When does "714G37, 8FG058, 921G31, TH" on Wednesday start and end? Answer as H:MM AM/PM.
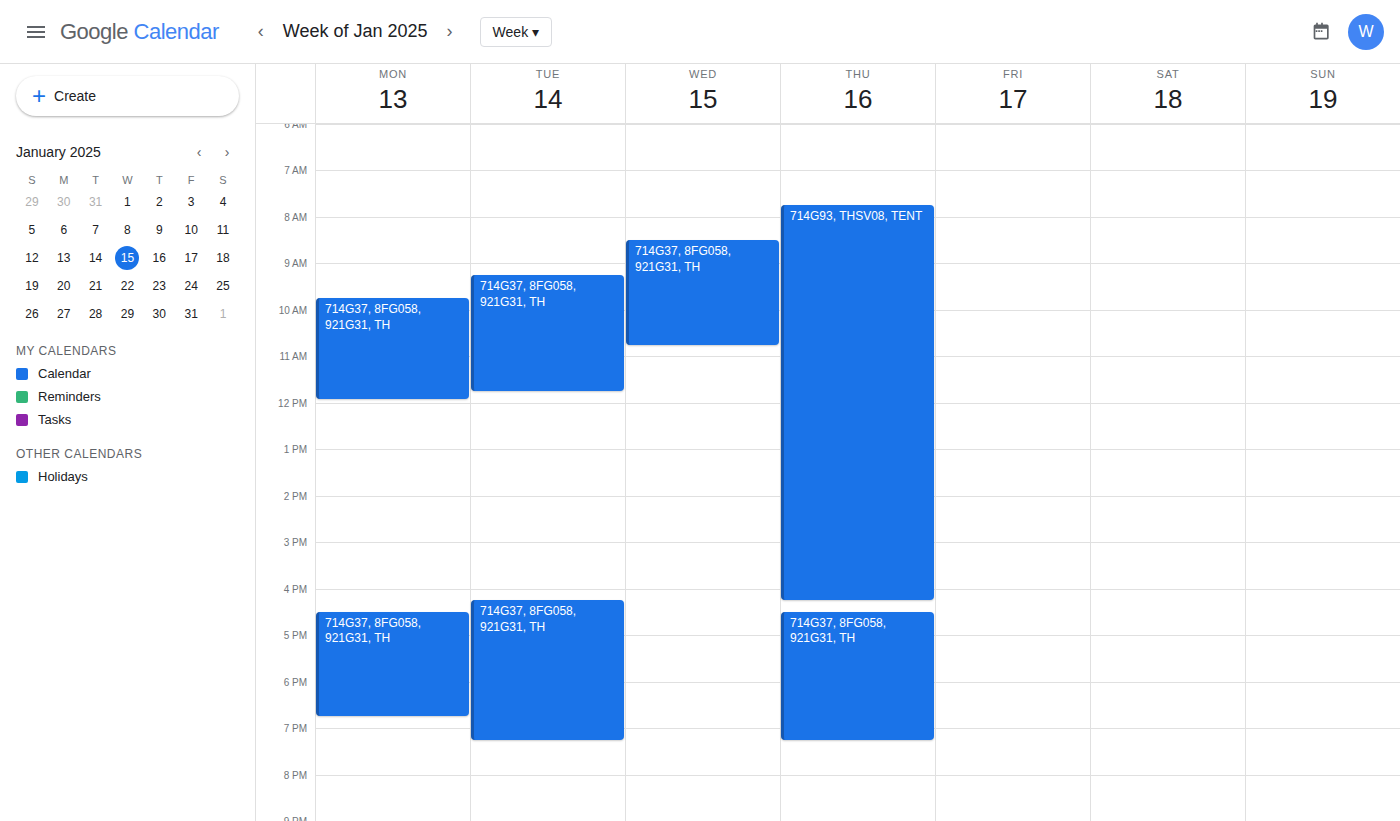
8:30 AM to 10:45 AM